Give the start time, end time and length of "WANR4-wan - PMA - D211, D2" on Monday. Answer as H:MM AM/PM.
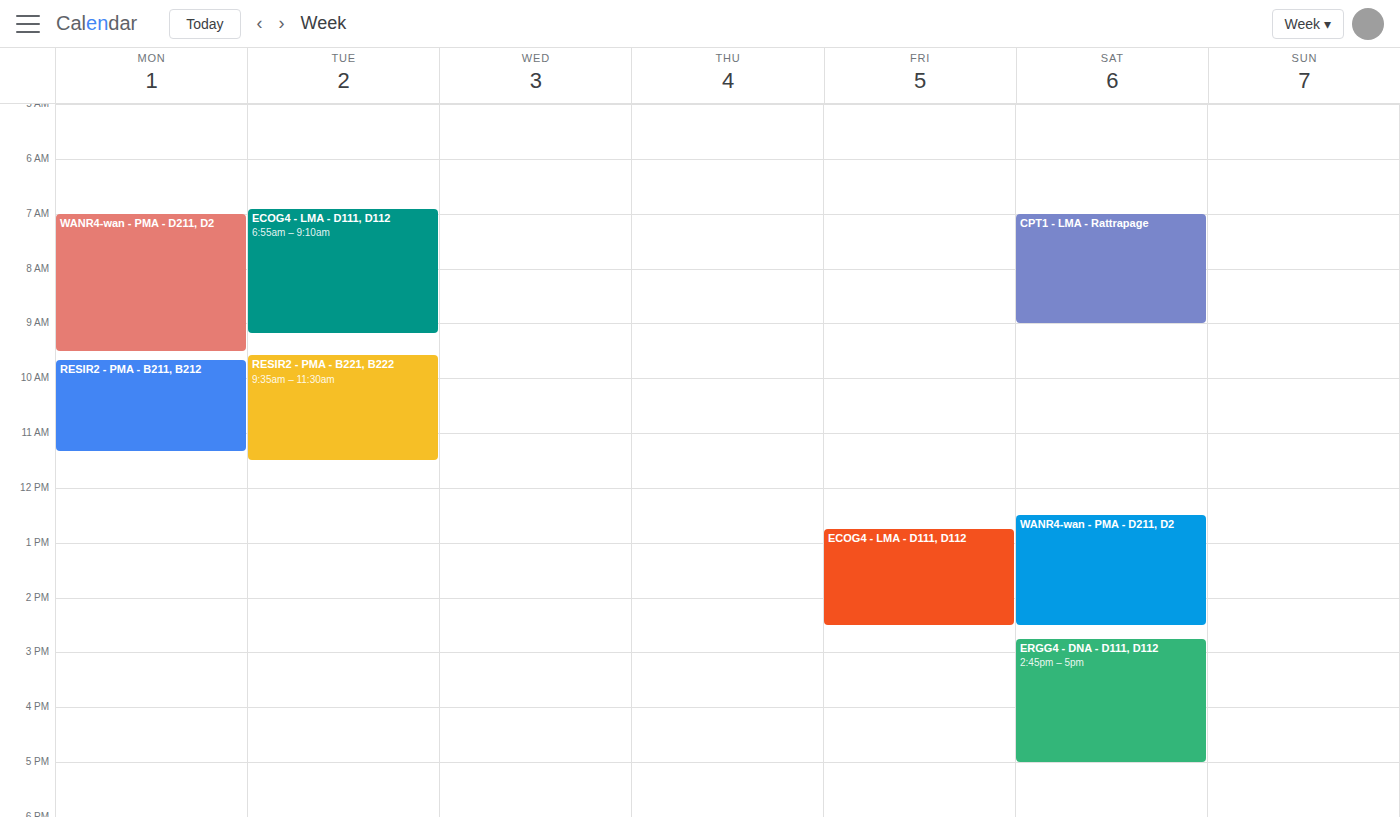
7:00 AM to 9:30 AM, 2 hours 30 minutes